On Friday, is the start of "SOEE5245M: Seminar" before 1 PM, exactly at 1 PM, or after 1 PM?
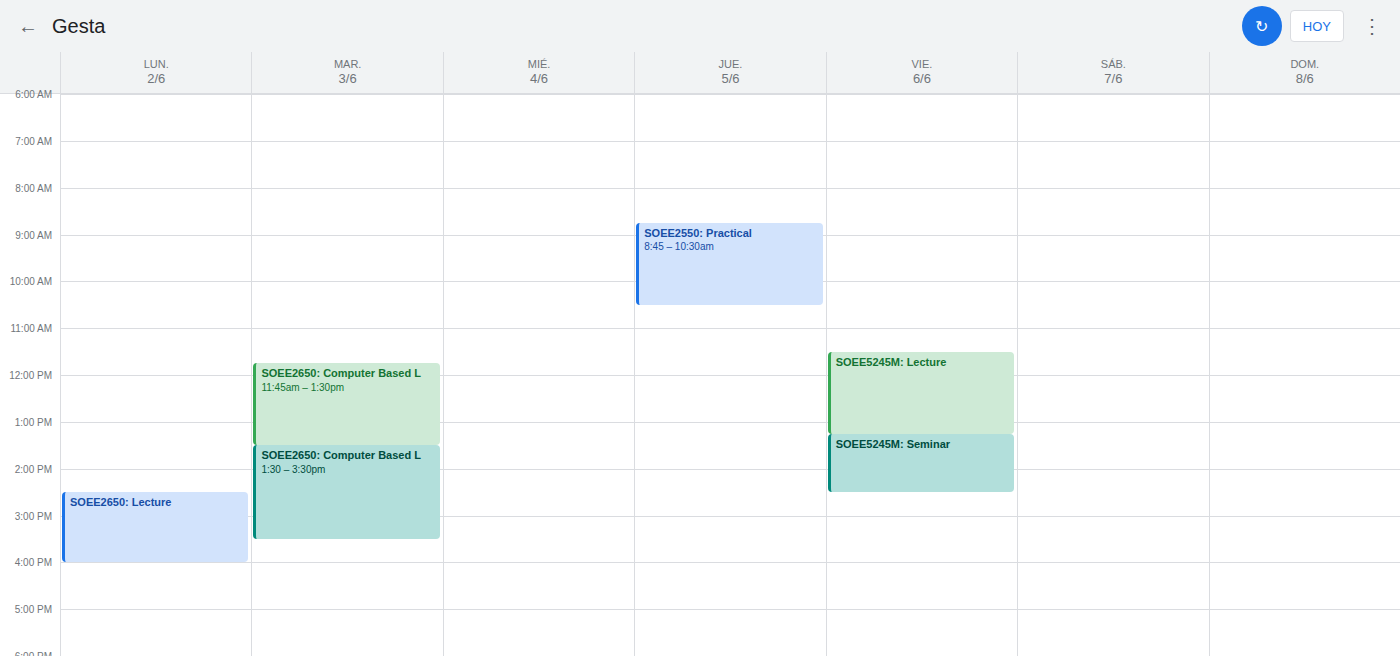
1:15 PM -- after 1 PM, 15 minutes below the 1 PM line.